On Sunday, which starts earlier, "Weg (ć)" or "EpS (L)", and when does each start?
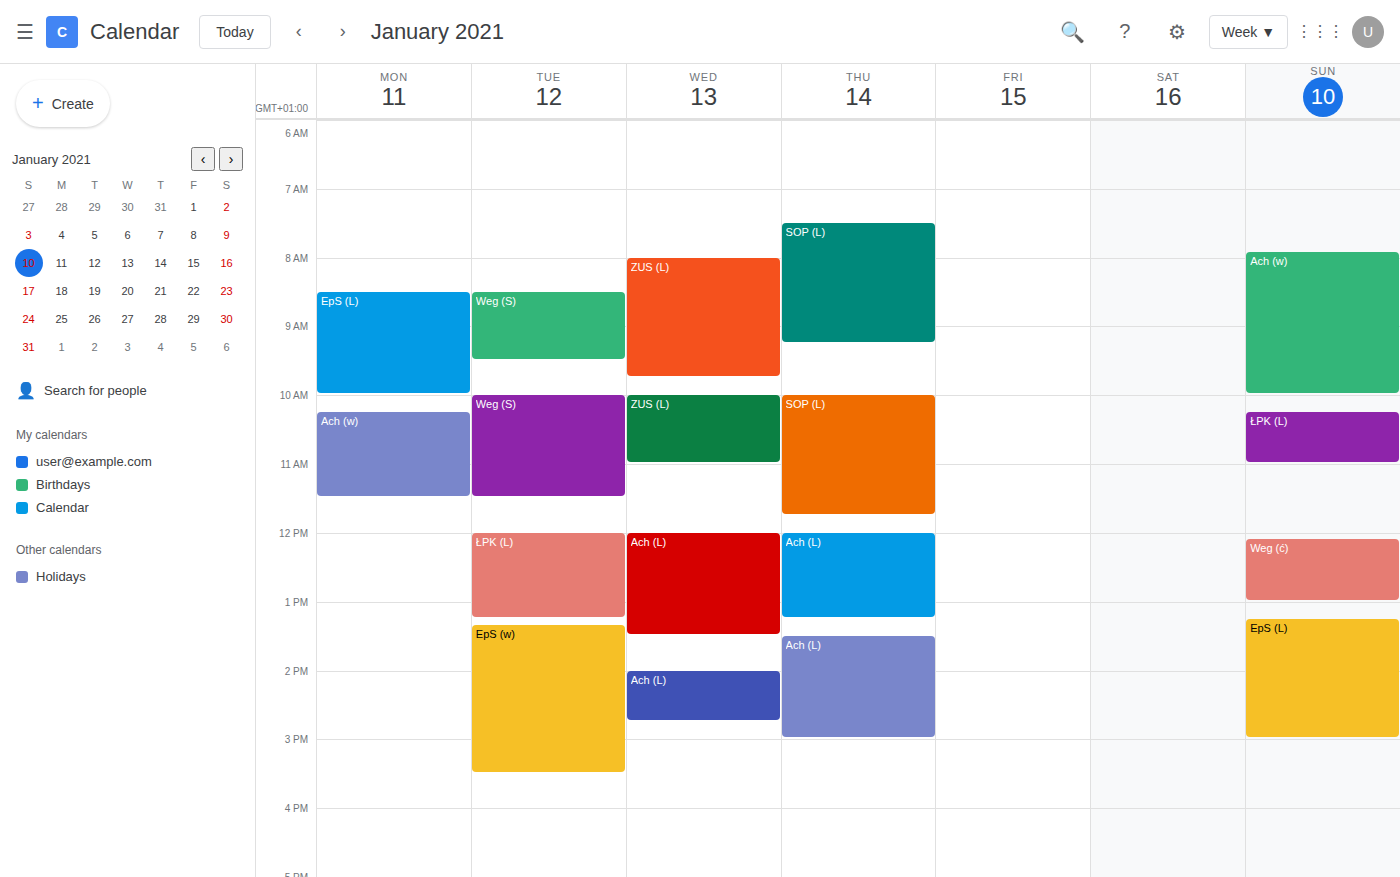
"Weg (ć)" 12:05 PM; "EpS (L)" 1:15 PM.